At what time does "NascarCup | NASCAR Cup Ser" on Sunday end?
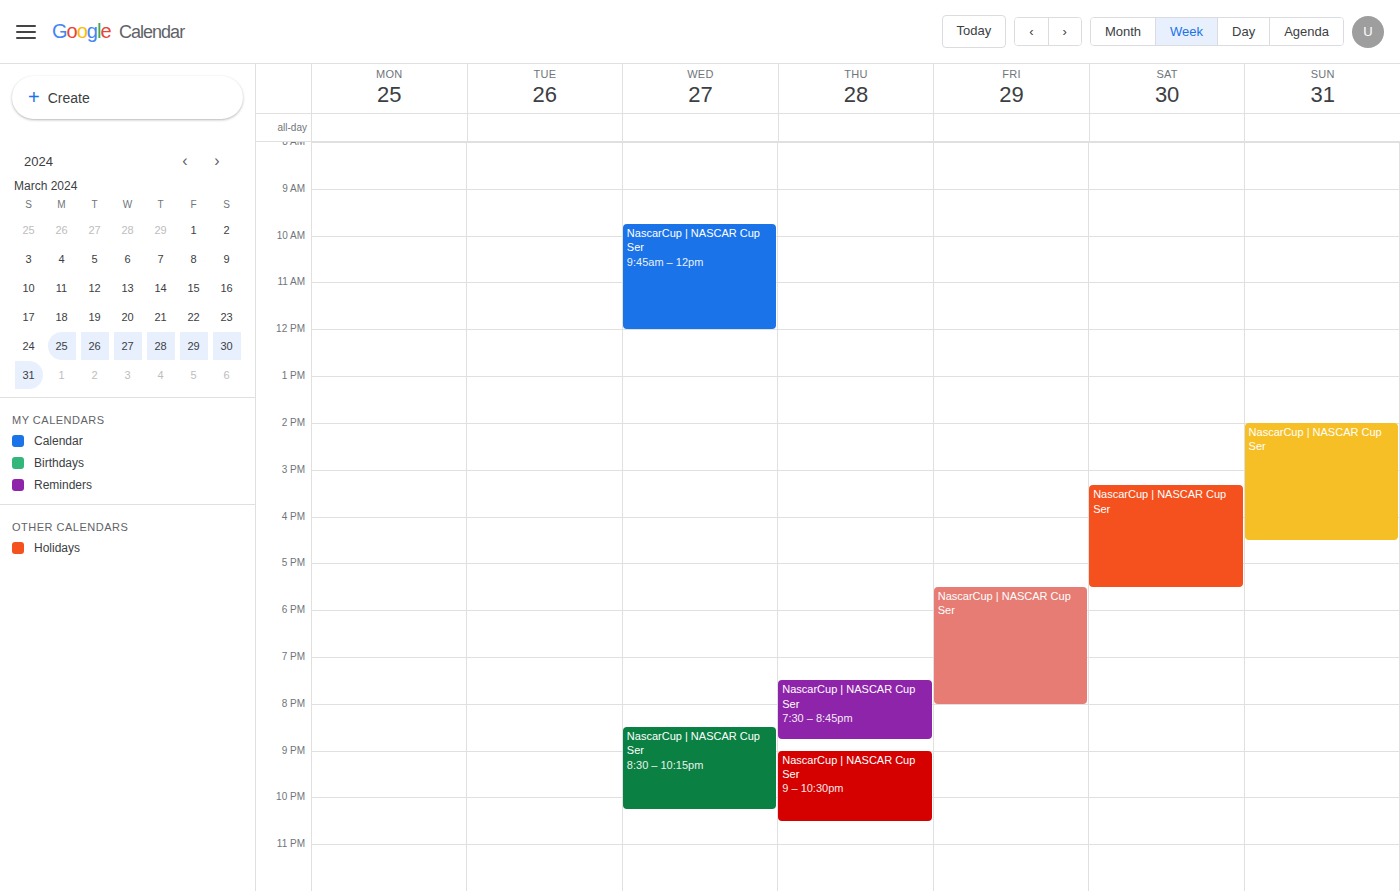
4:30 PM